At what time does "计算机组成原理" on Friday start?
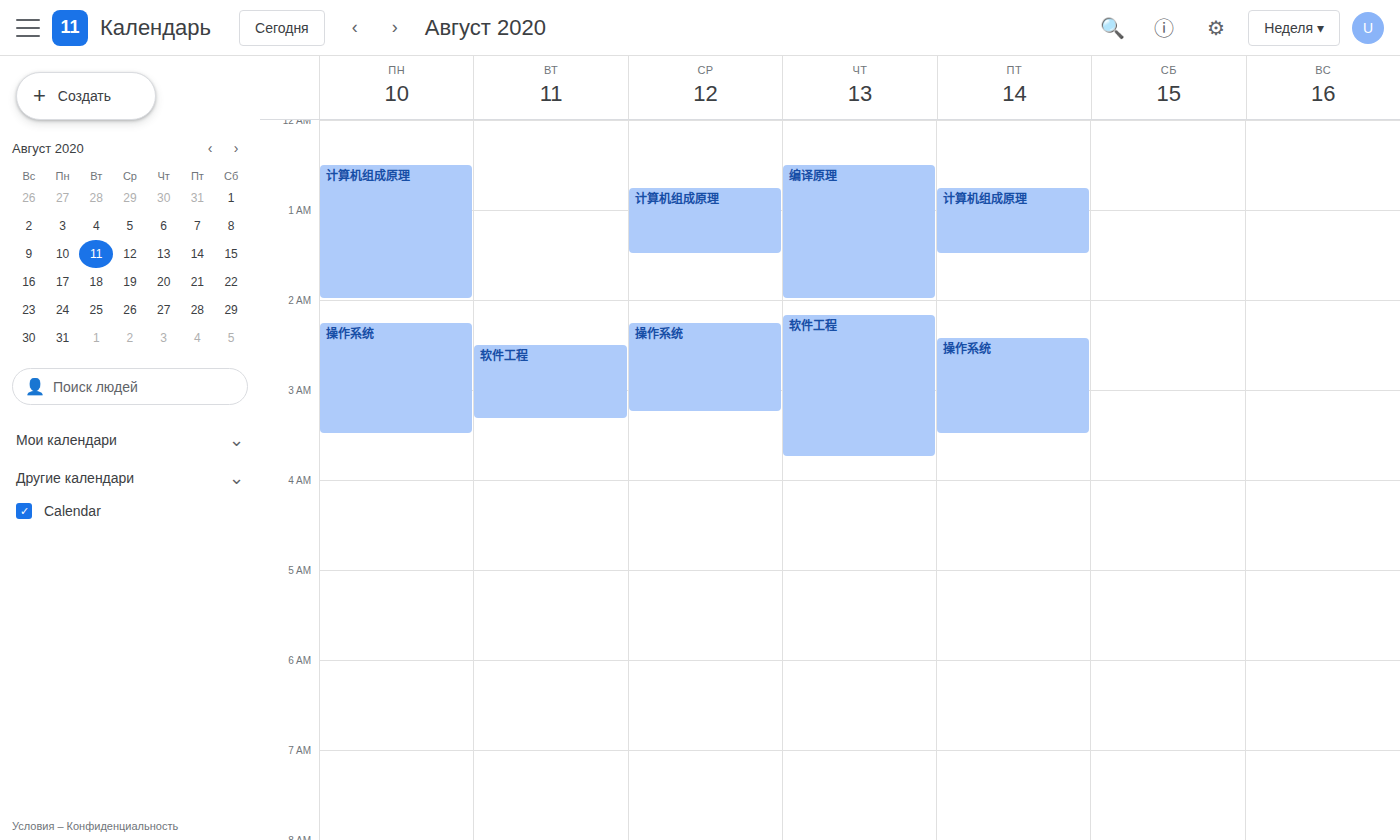
12:45 AM